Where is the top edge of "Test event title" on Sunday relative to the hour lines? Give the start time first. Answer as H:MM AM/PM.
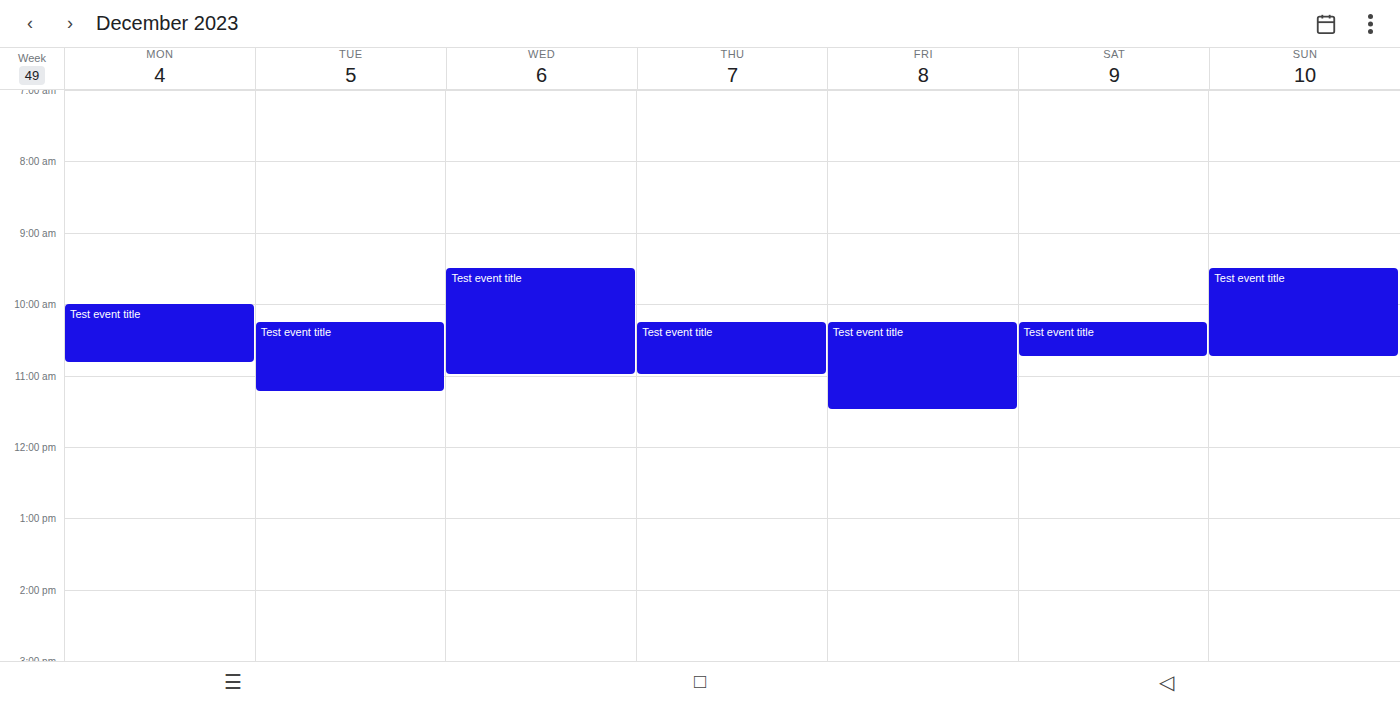
9:30 AM -- halfway between the 9 AM and 10 AM lines.